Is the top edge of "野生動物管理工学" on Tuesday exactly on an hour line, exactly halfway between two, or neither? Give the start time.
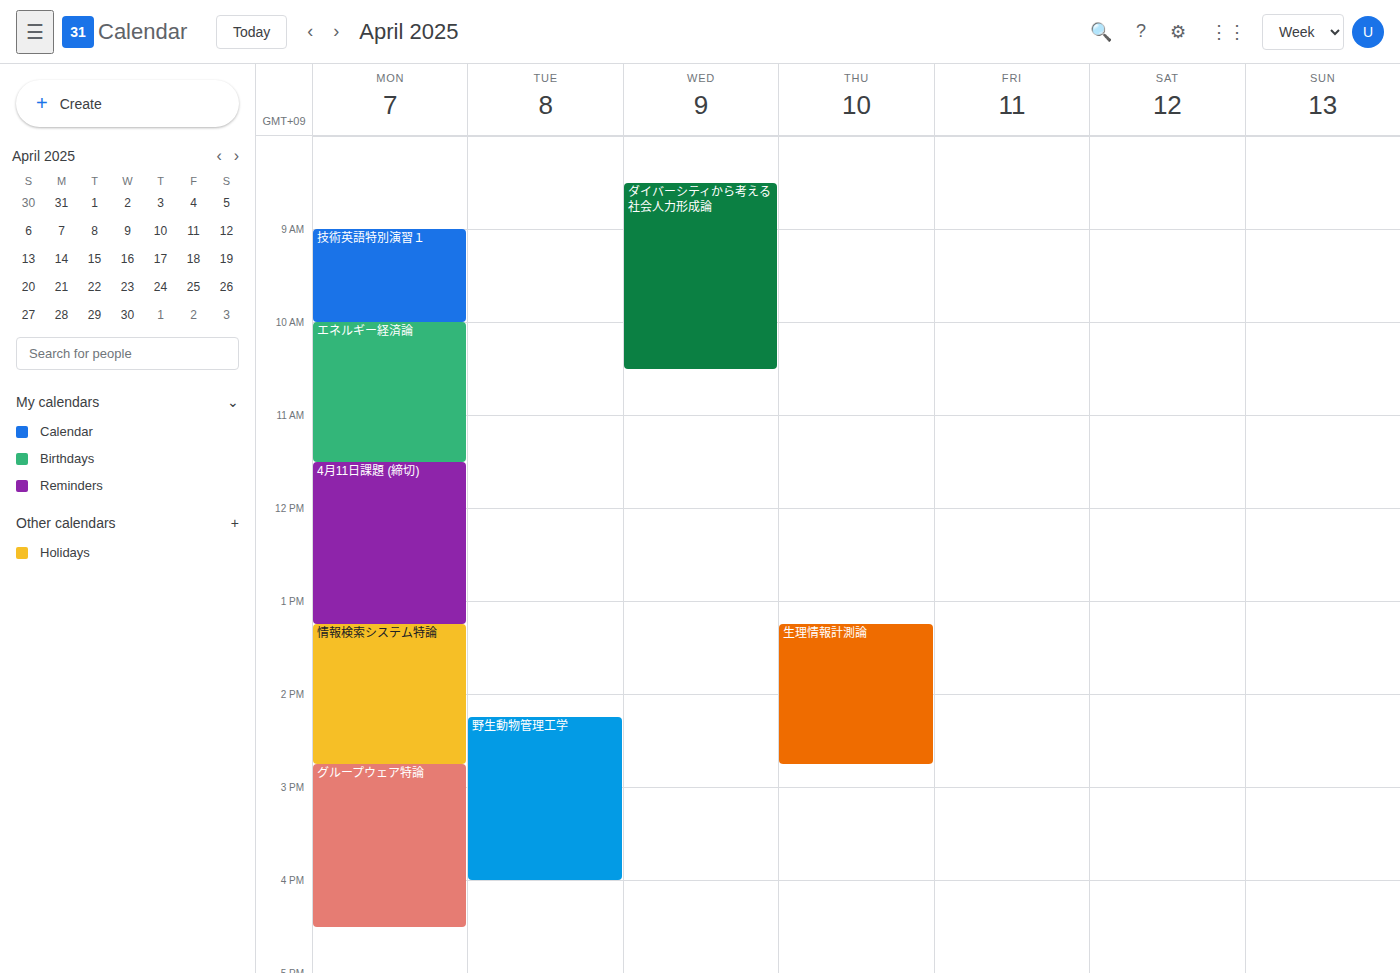
2:15 PM -- neither: a quarter of the way from the 2 PM line to the 3 PM line.